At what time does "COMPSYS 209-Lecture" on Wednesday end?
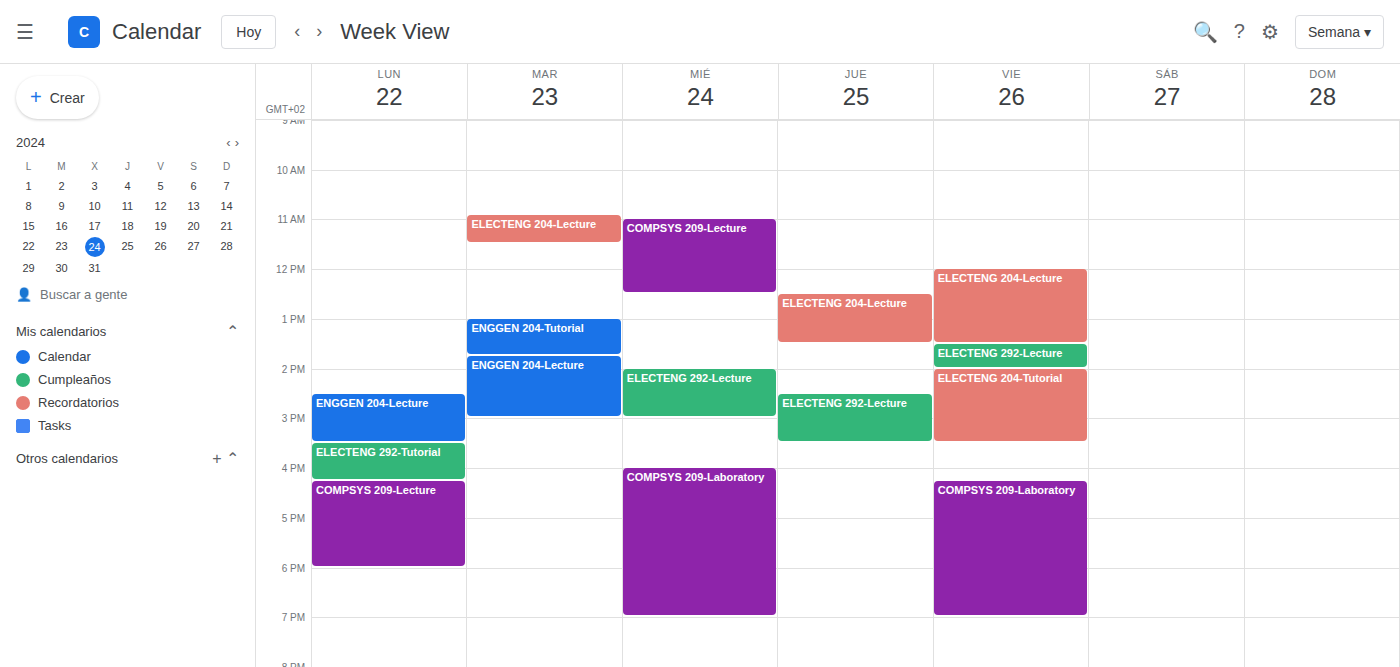
12:30 PM